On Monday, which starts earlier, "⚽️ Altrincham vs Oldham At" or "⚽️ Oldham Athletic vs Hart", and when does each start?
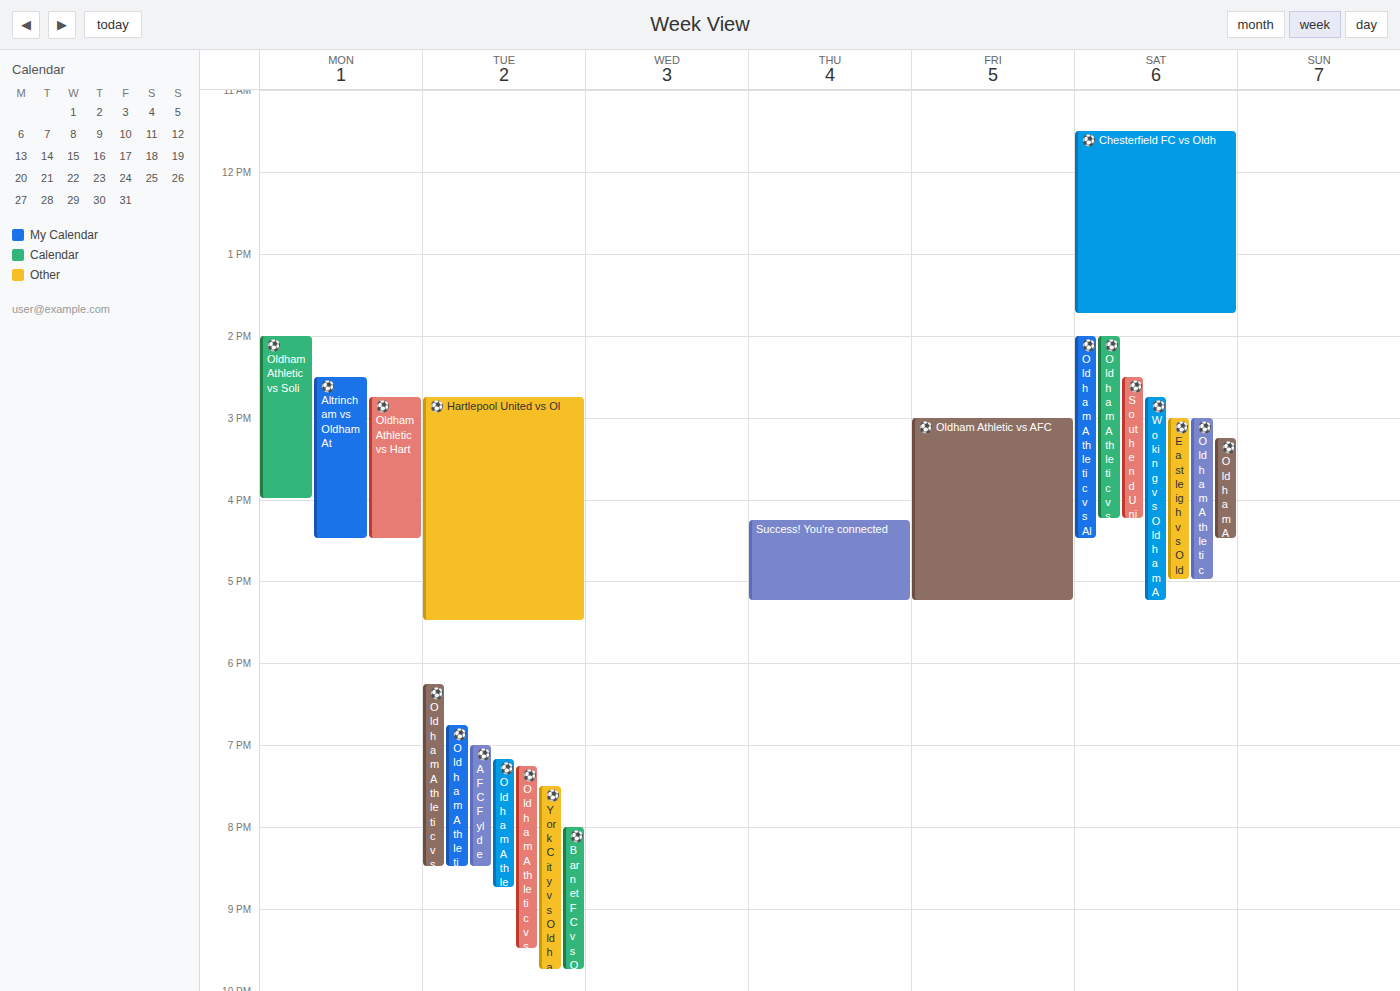
"⚽️ Altrincham vs Oldham At" 2:30 PM; "⚽️ Oldham Athletic vs Hart" 2:45 PM.